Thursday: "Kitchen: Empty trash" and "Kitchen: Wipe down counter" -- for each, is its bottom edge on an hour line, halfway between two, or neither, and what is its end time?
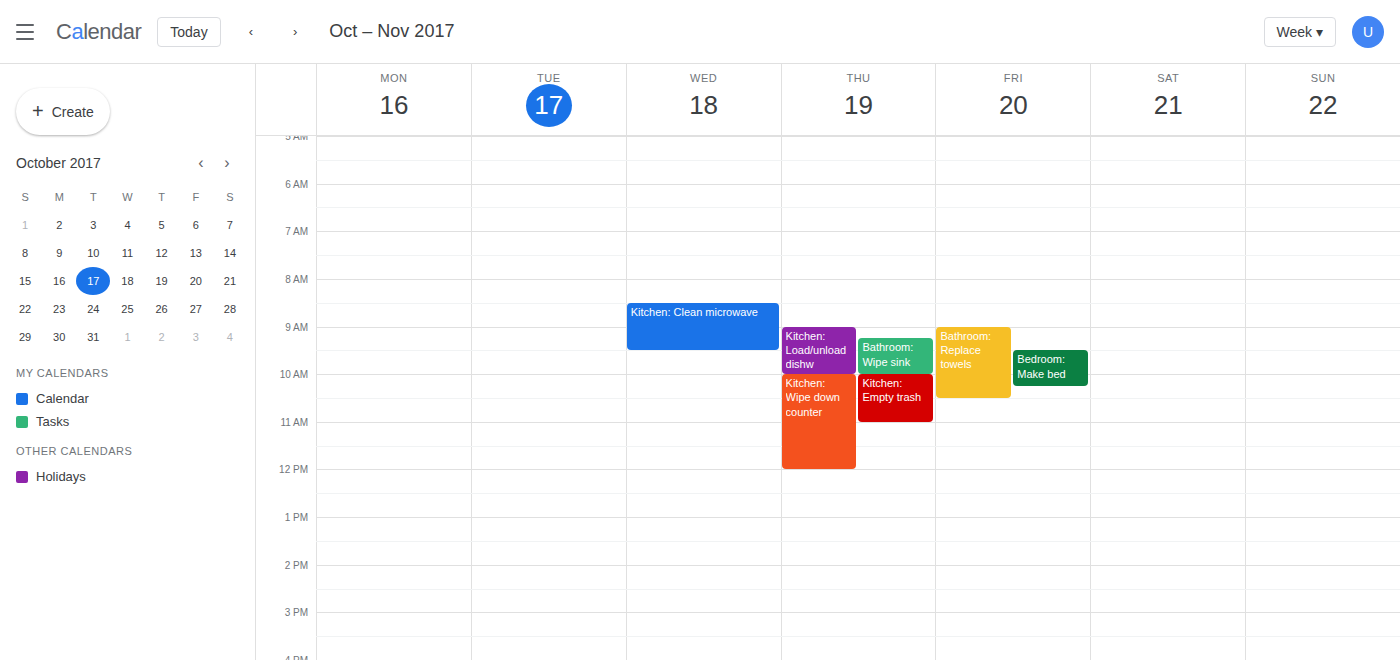
"Kitchen: Empty trash": 11:00 AM, exactly on the 11 AM line. "Kitchen: Wipe down counter": 12:00 PM, exactly on the 12 PM line.